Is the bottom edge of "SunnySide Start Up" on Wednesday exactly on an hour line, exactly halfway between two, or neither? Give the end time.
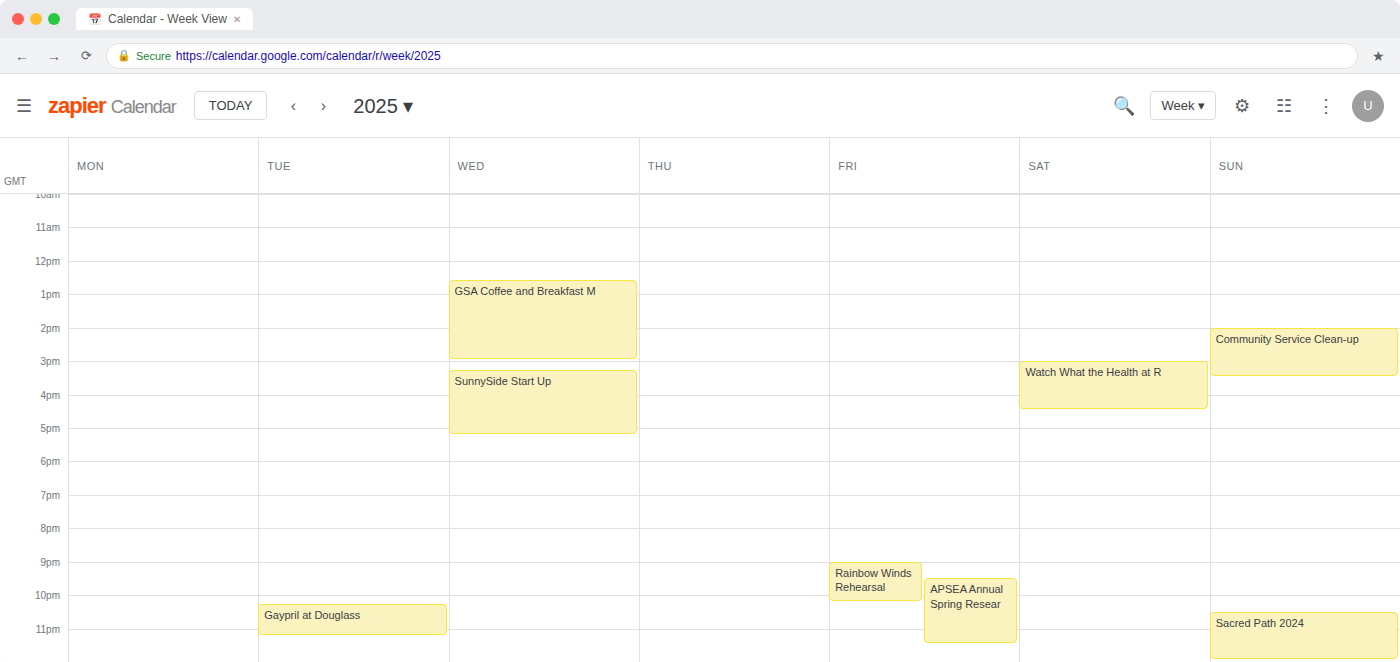
5:15 PM -- neither: a quarter of the way from the 5 PM line to the 6 PM line.